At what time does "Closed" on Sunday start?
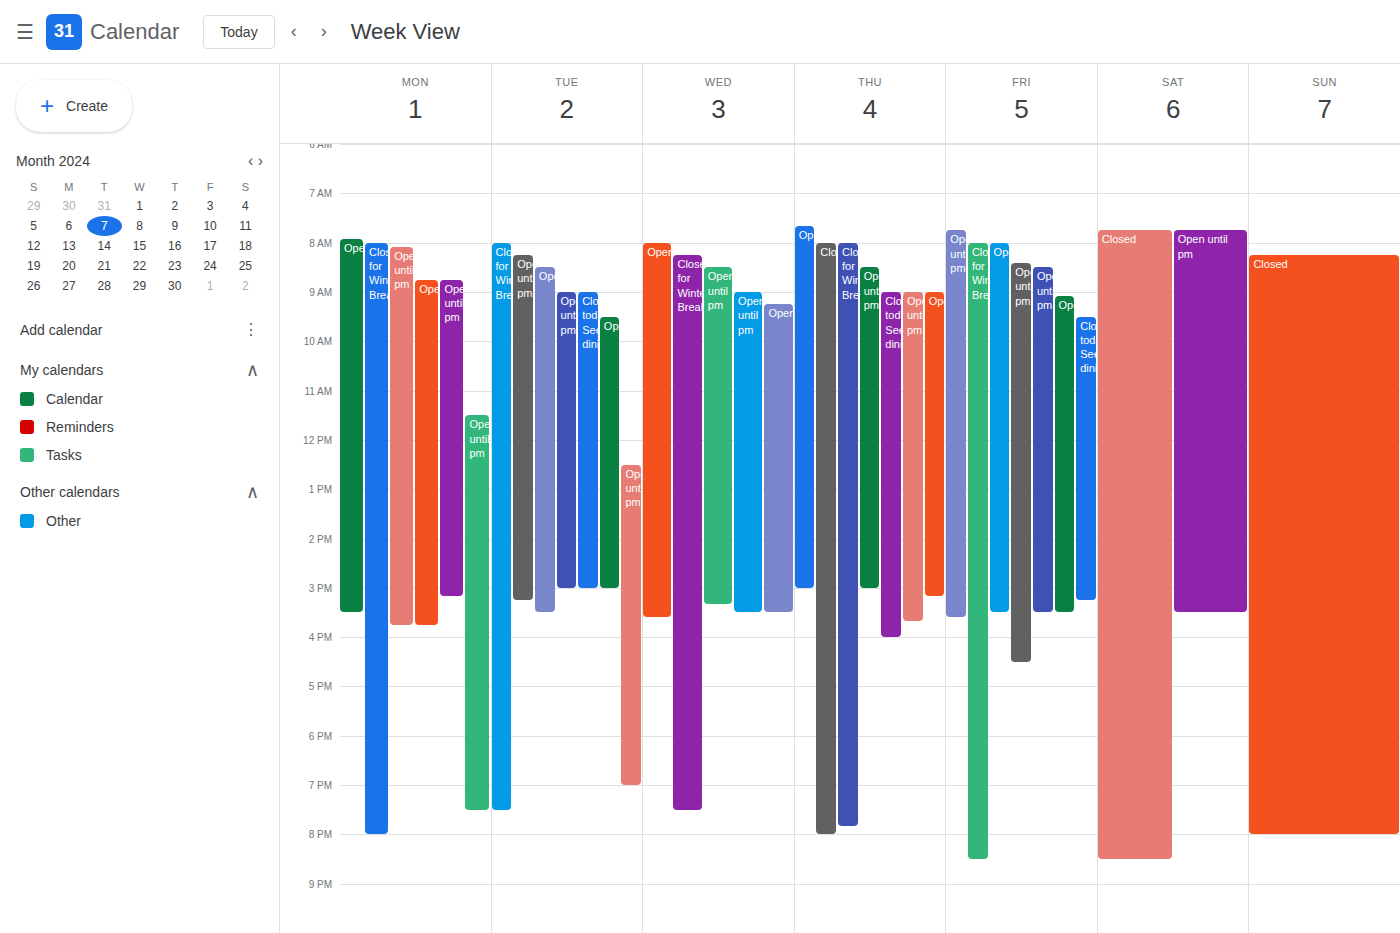
8:15 AM